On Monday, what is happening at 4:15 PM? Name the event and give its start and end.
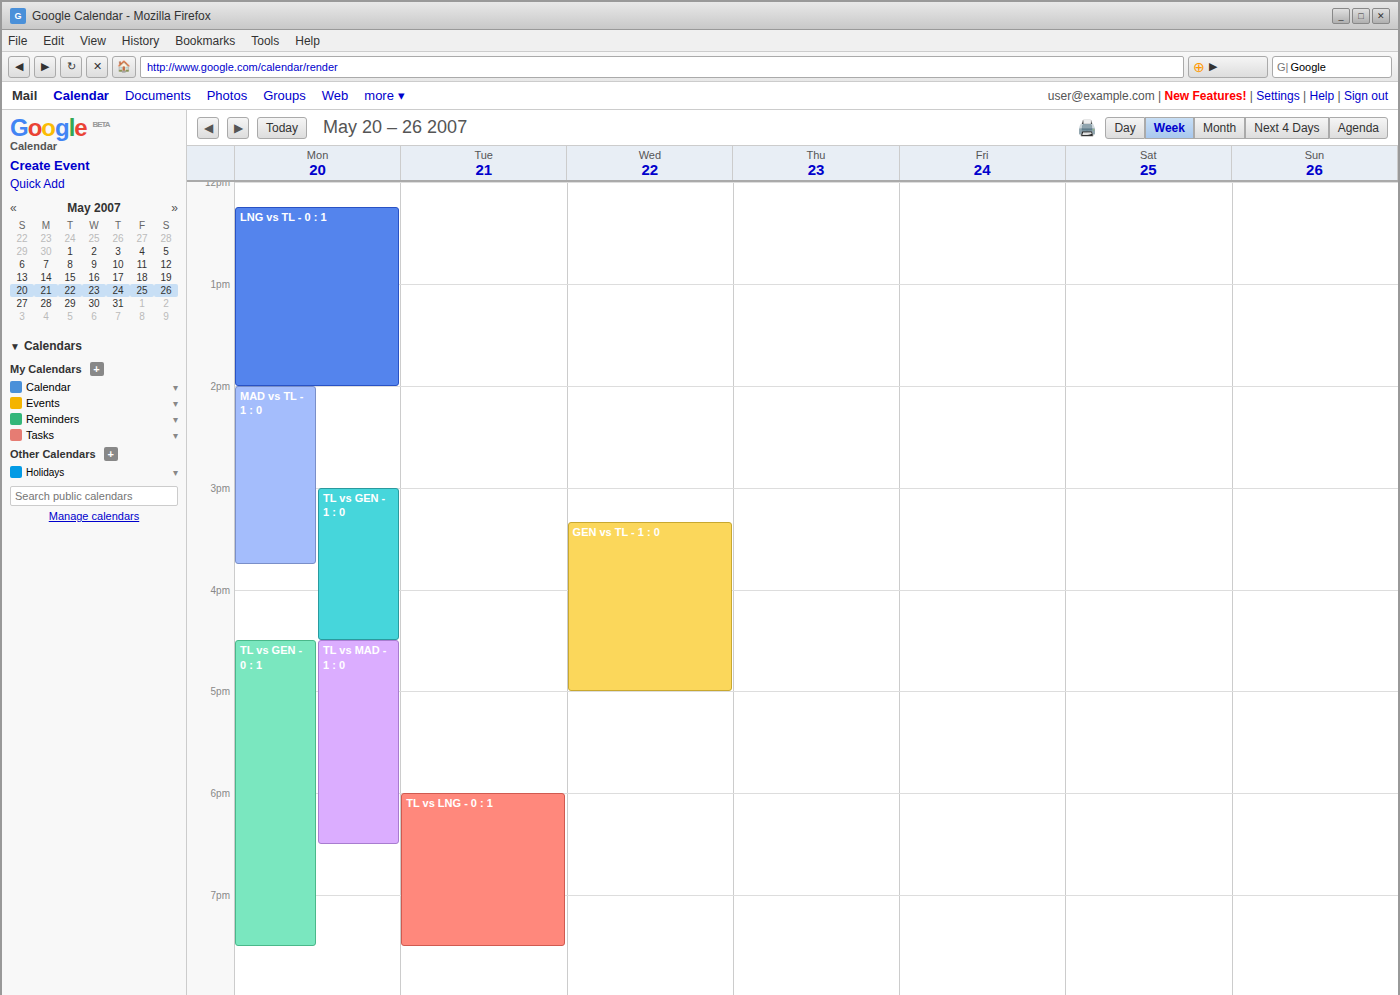
"TL vs GEN - 1 : 0", 3:00 PM to 4:30 PM